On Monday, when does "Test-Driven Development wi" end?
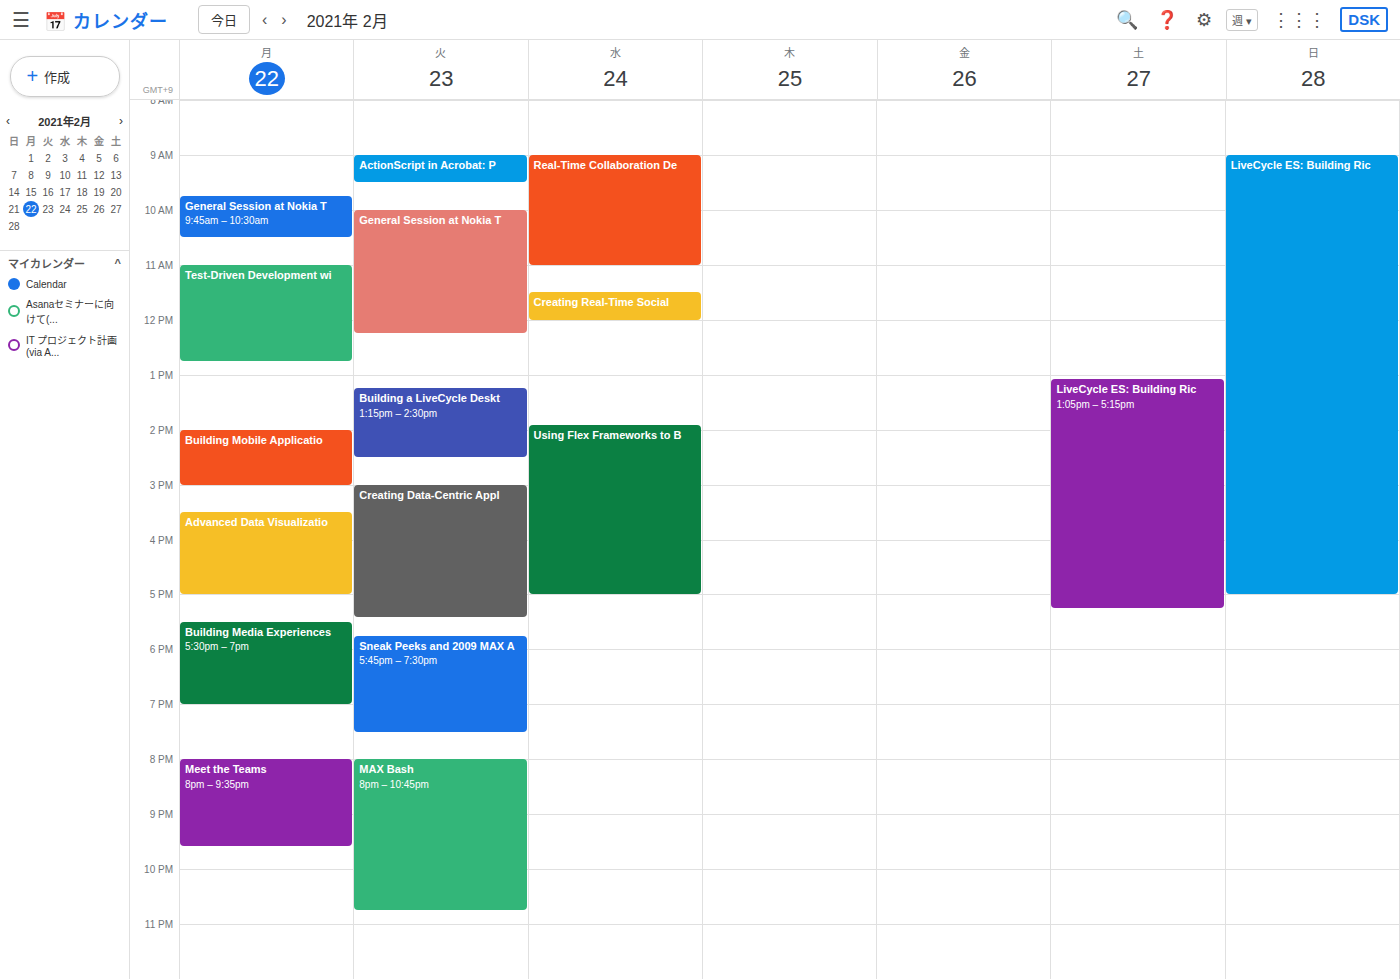
12:45 PM